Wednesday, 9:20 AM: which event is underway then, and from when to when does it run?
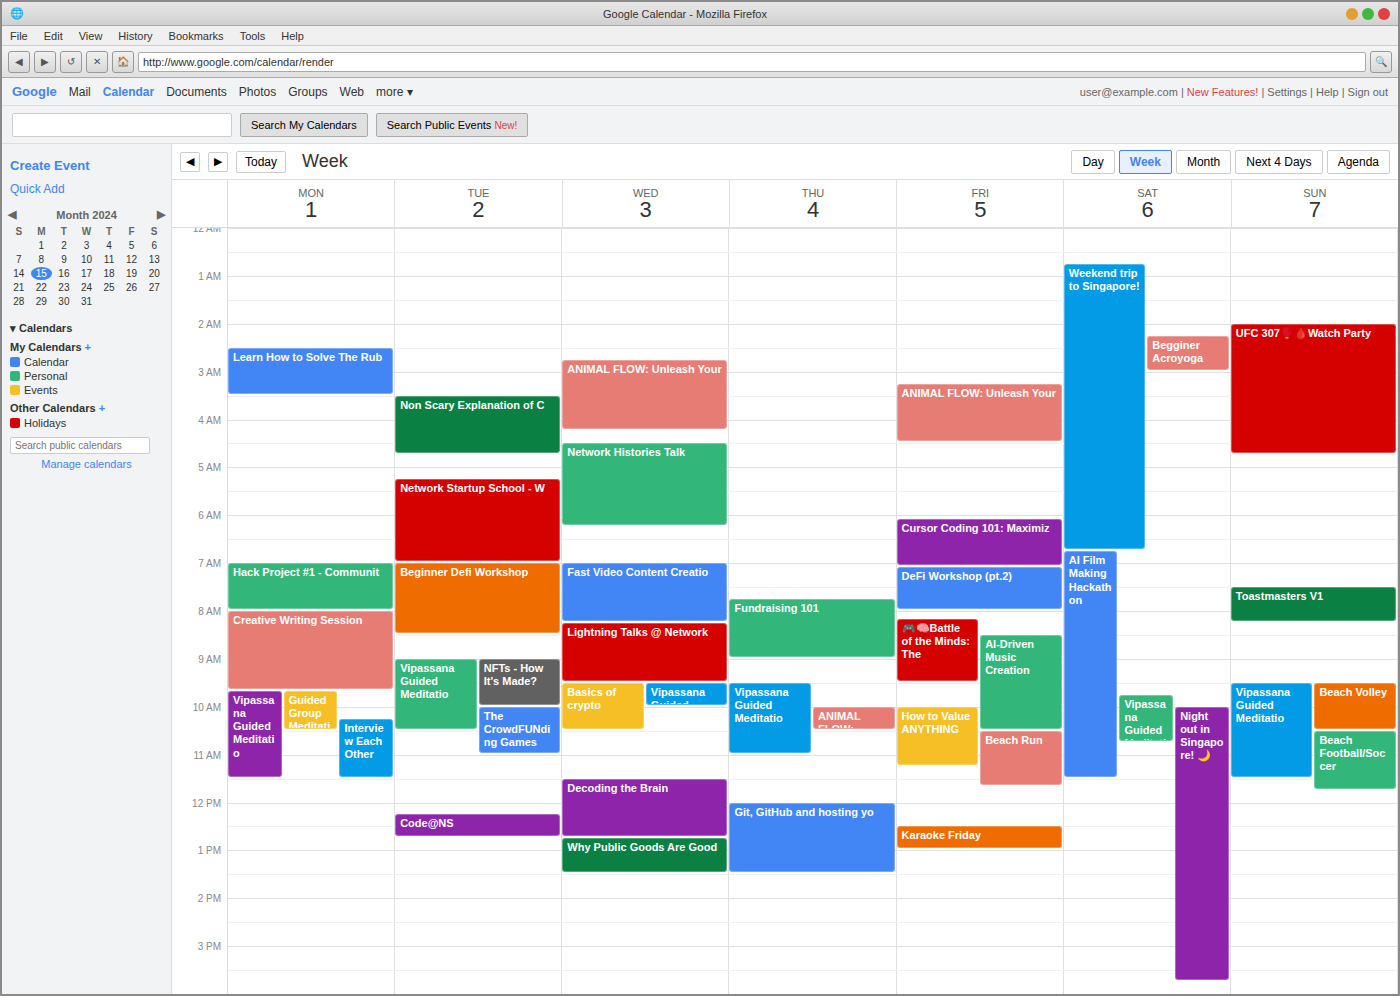
"Lightning Talks @ Network", 8:15 AM to 9:30 AM